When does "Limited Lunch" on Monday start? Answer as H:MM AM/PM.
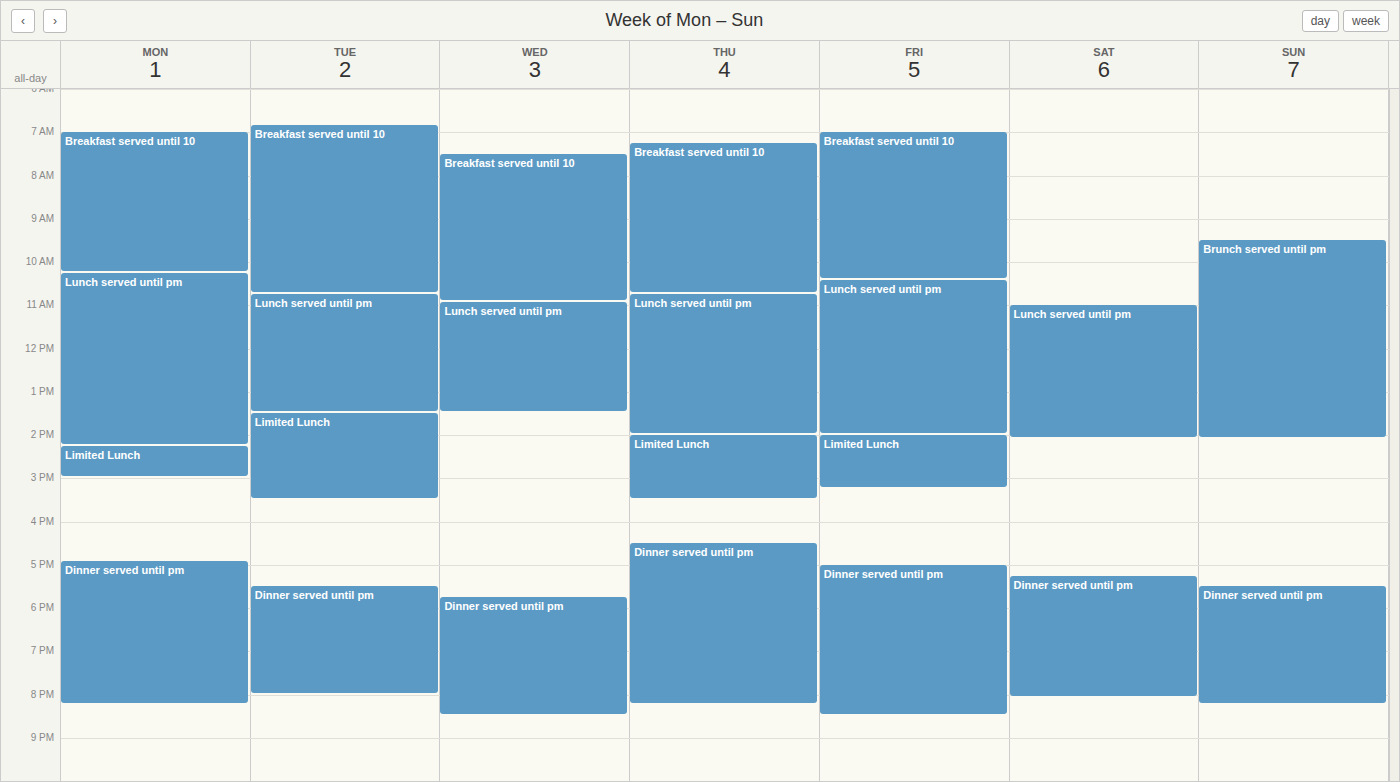
2:15 PM